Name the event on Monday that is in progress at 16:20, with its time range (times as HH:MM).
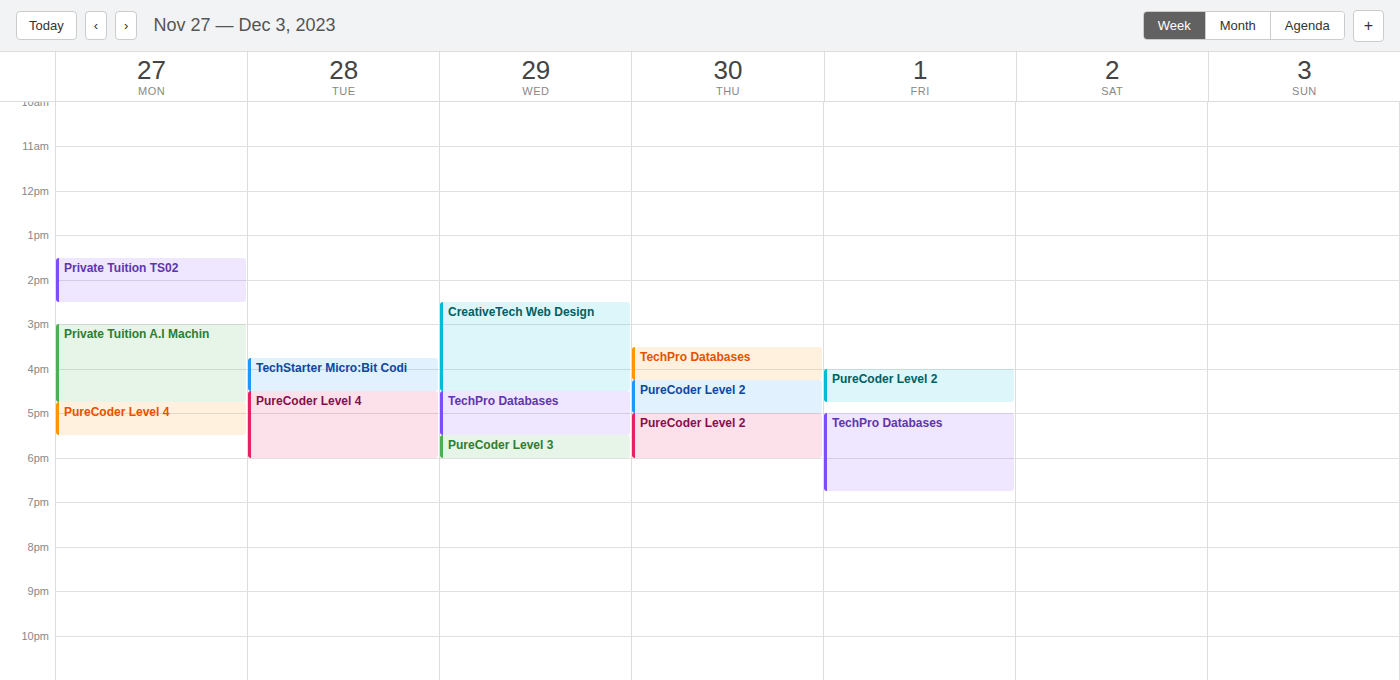
"Private Tuition A.I Machin", 15:00 to 16:45